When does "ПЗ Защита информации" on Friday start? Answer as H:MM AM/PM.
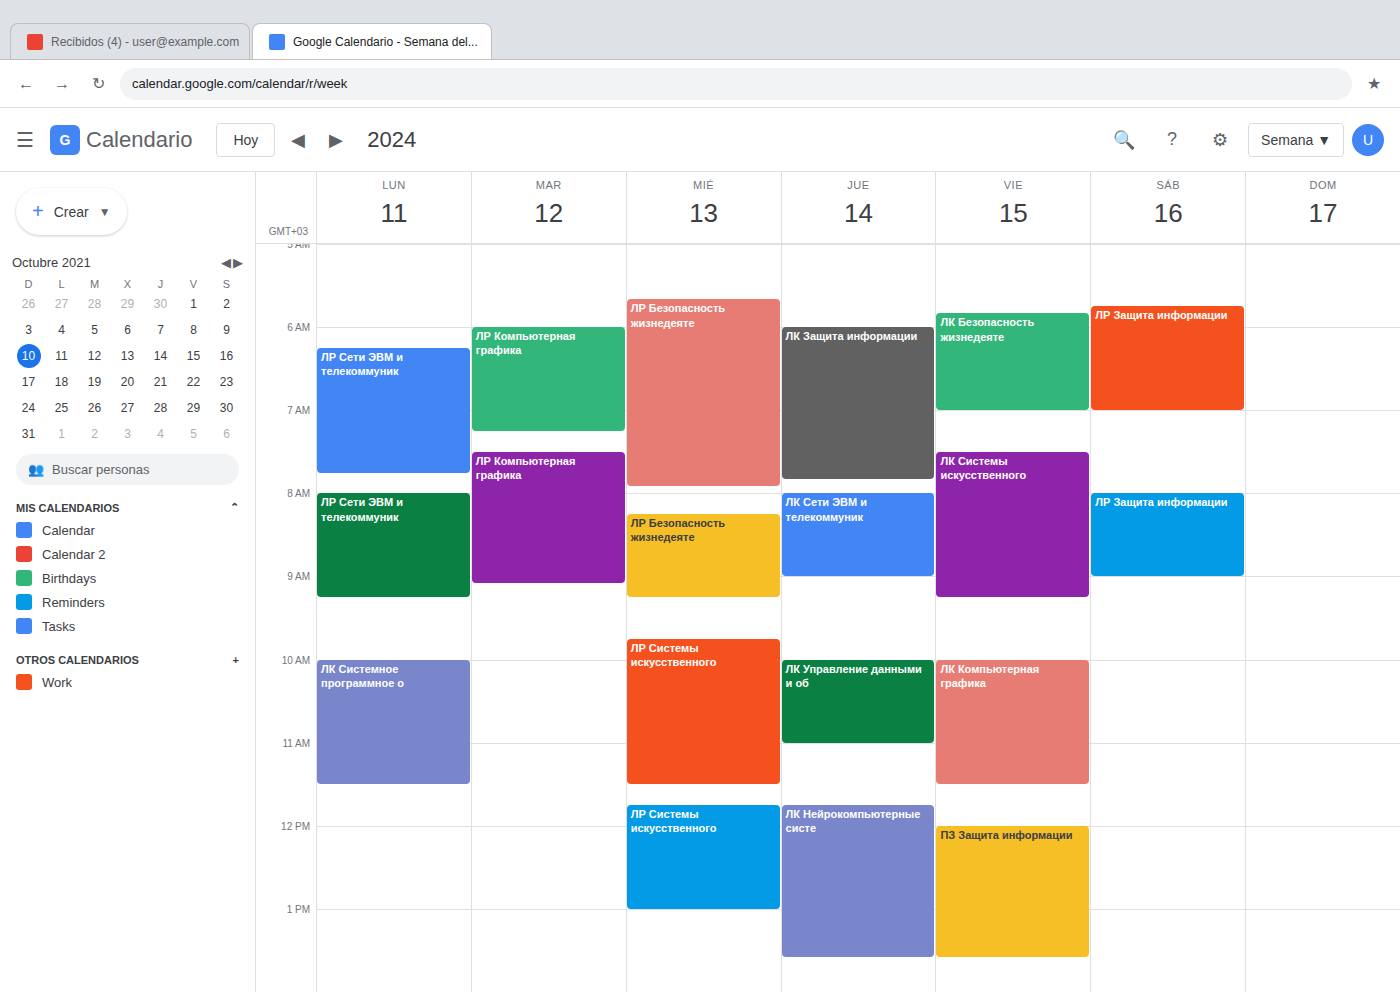
12:00 PM